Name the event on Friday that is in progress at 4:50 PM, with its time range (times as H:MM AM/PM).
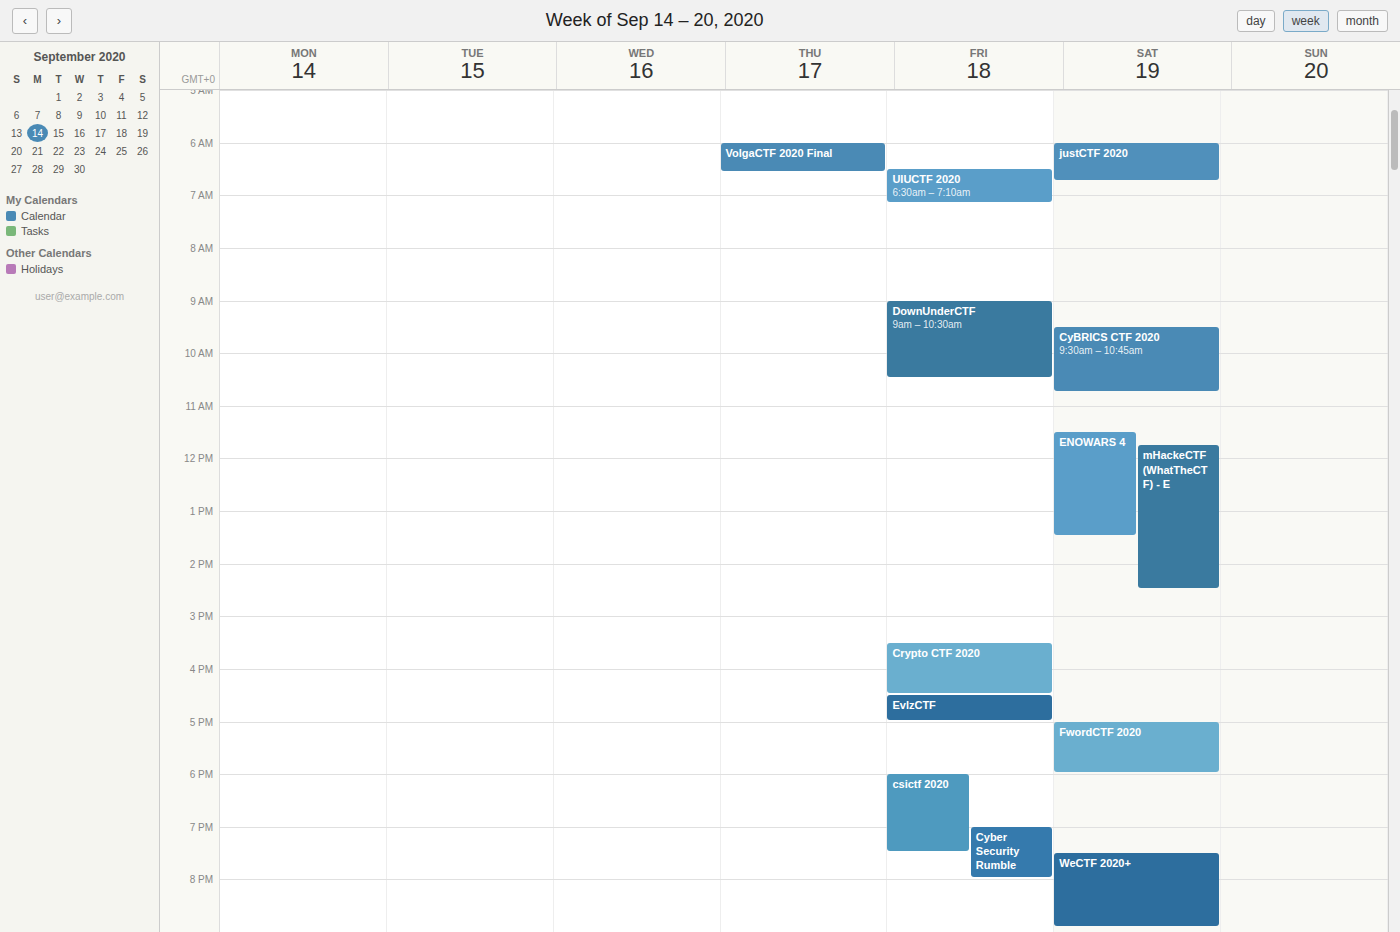
"EvlzCTF", 4:30 PM to 5:00 PM